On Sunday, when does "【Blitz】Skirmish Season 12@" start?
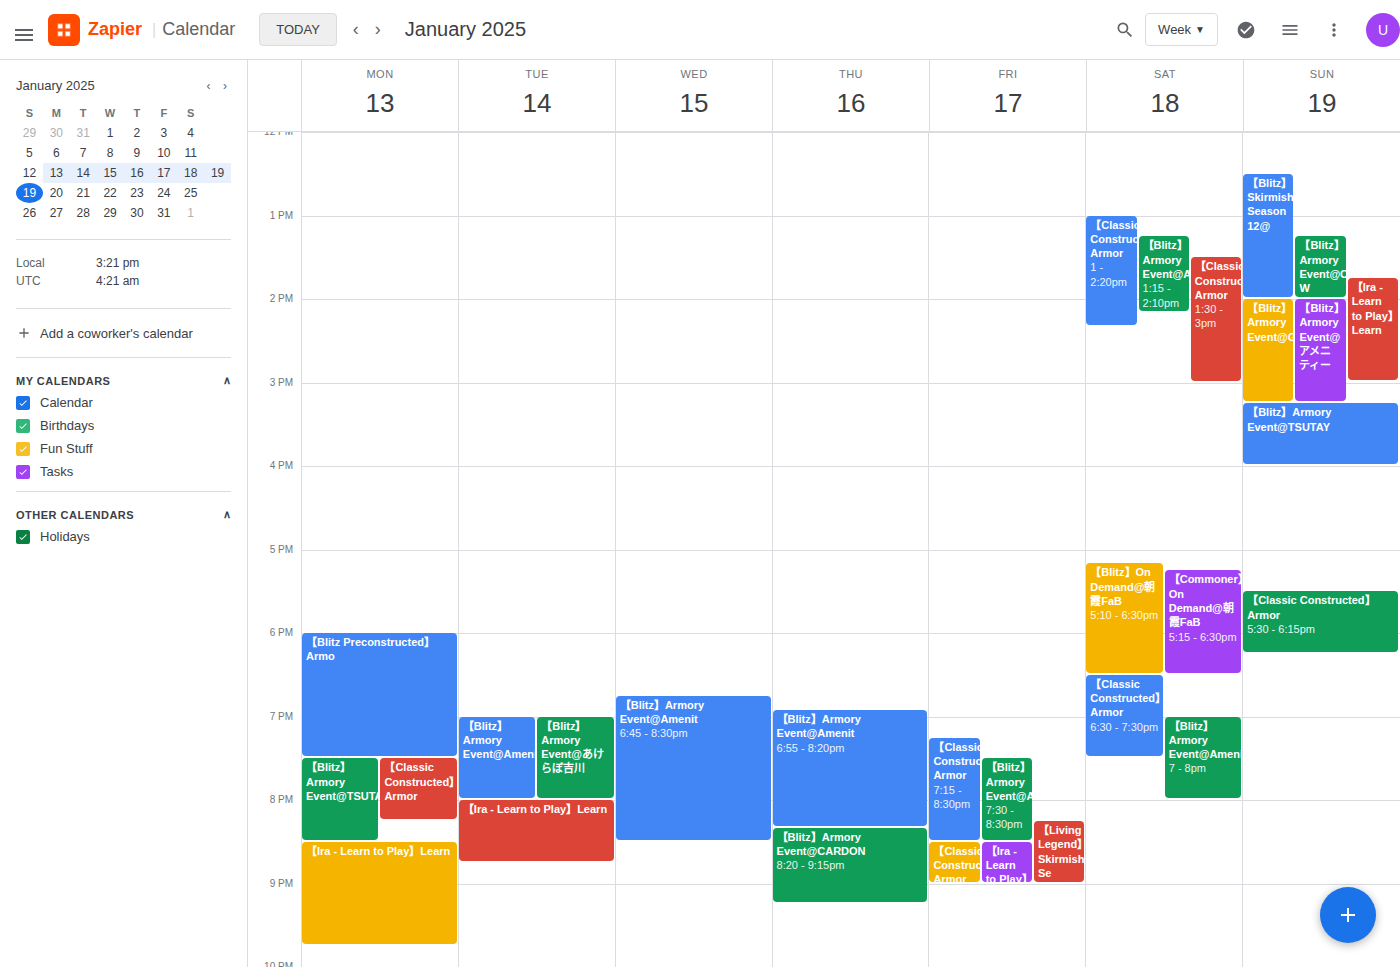
12:30 PM